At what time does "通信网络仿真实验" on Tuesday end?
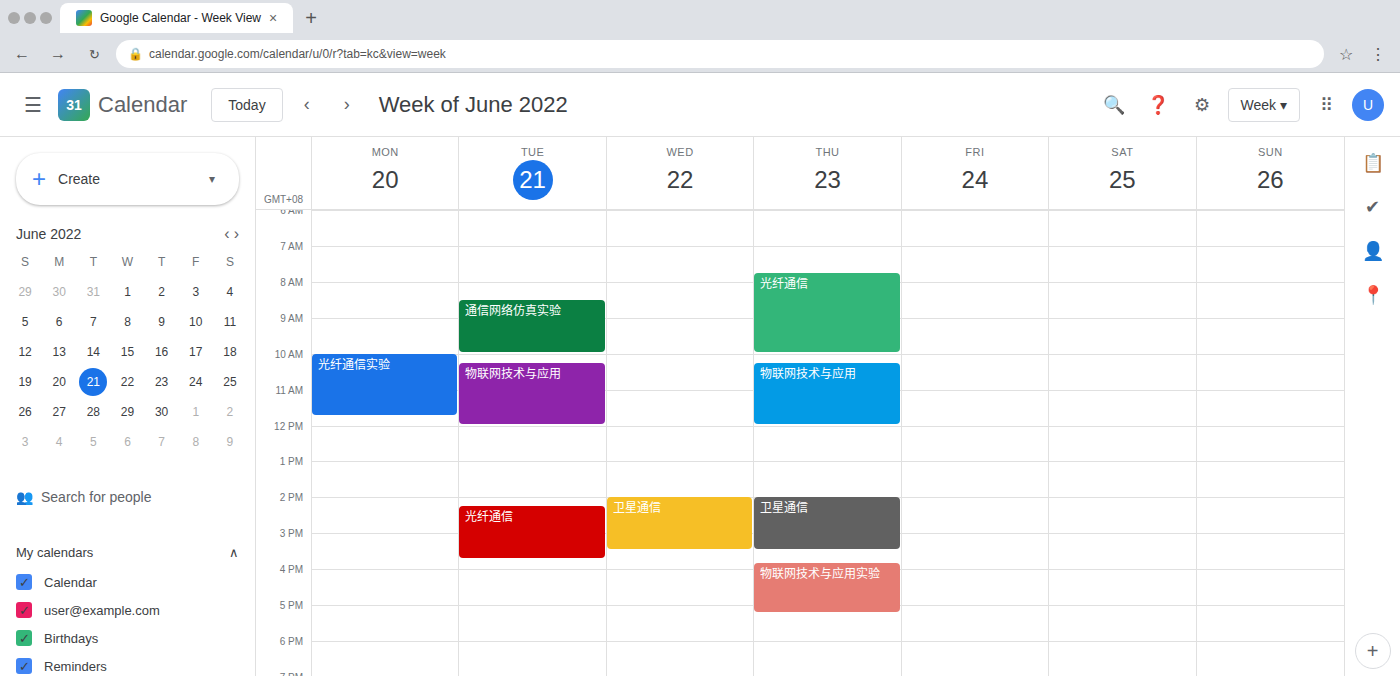
10:00 AM